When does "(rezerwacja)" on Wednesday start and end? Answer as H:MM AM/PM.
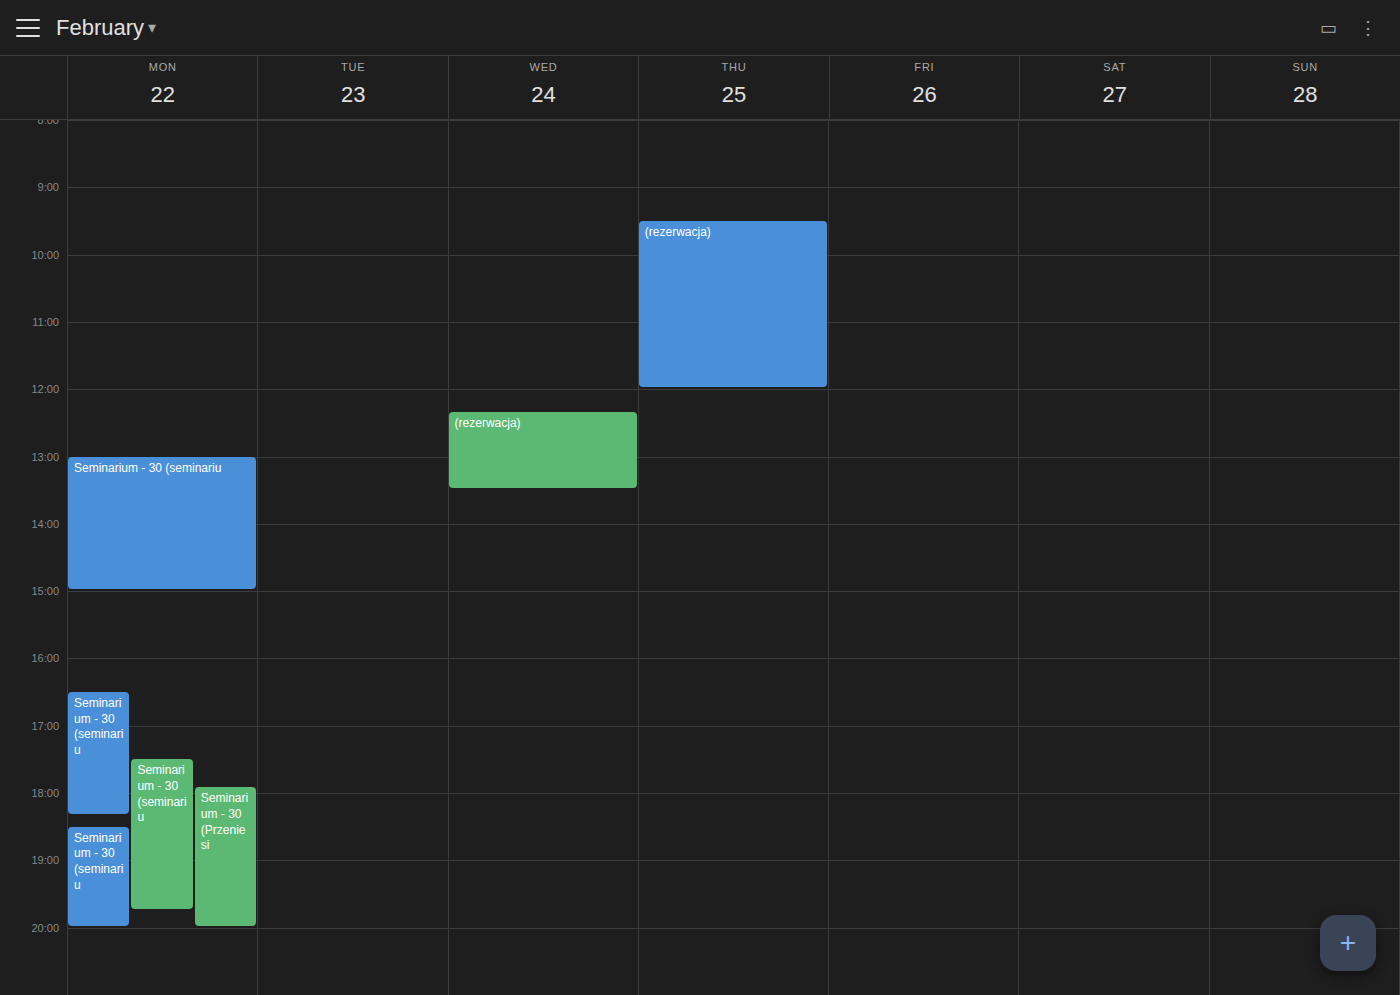
12:20 PM to 1:30 PM